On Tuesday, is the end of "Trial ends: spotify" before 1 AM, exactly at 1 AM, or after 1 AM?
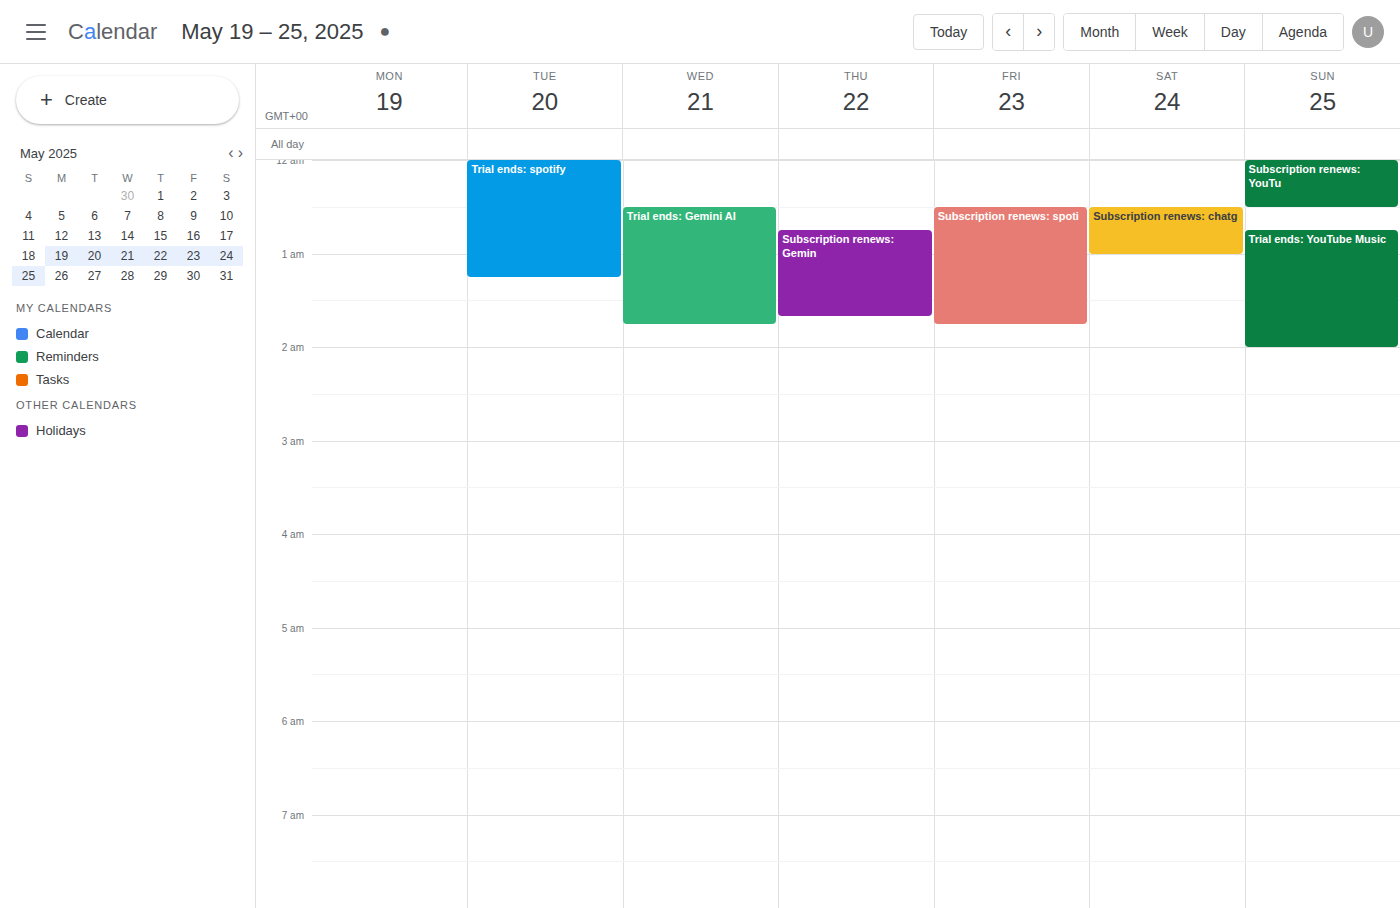
1:15 AM -- after 1 AM, 15 minutes below the 1 AM line.